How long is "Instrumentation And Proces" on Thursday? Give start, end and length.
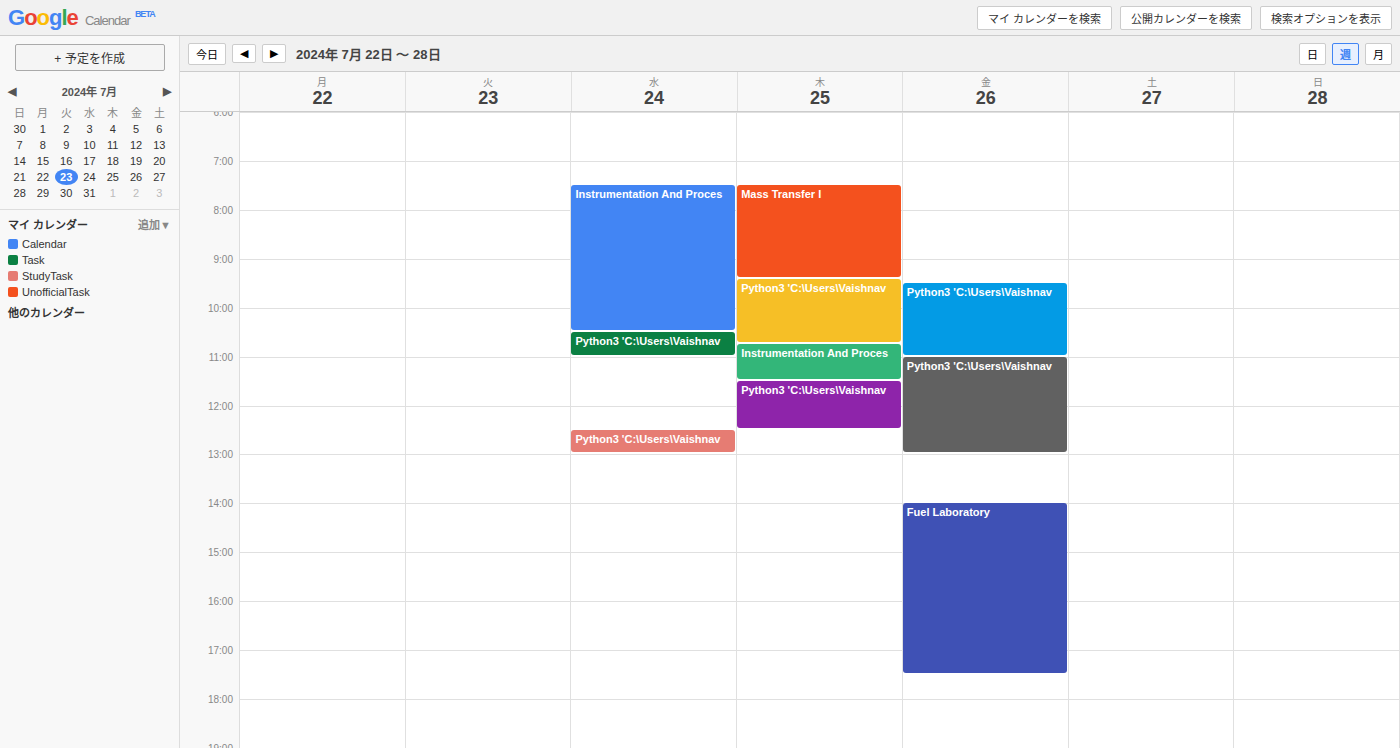
10:45 AM to 11:30 AM, 45 minutes